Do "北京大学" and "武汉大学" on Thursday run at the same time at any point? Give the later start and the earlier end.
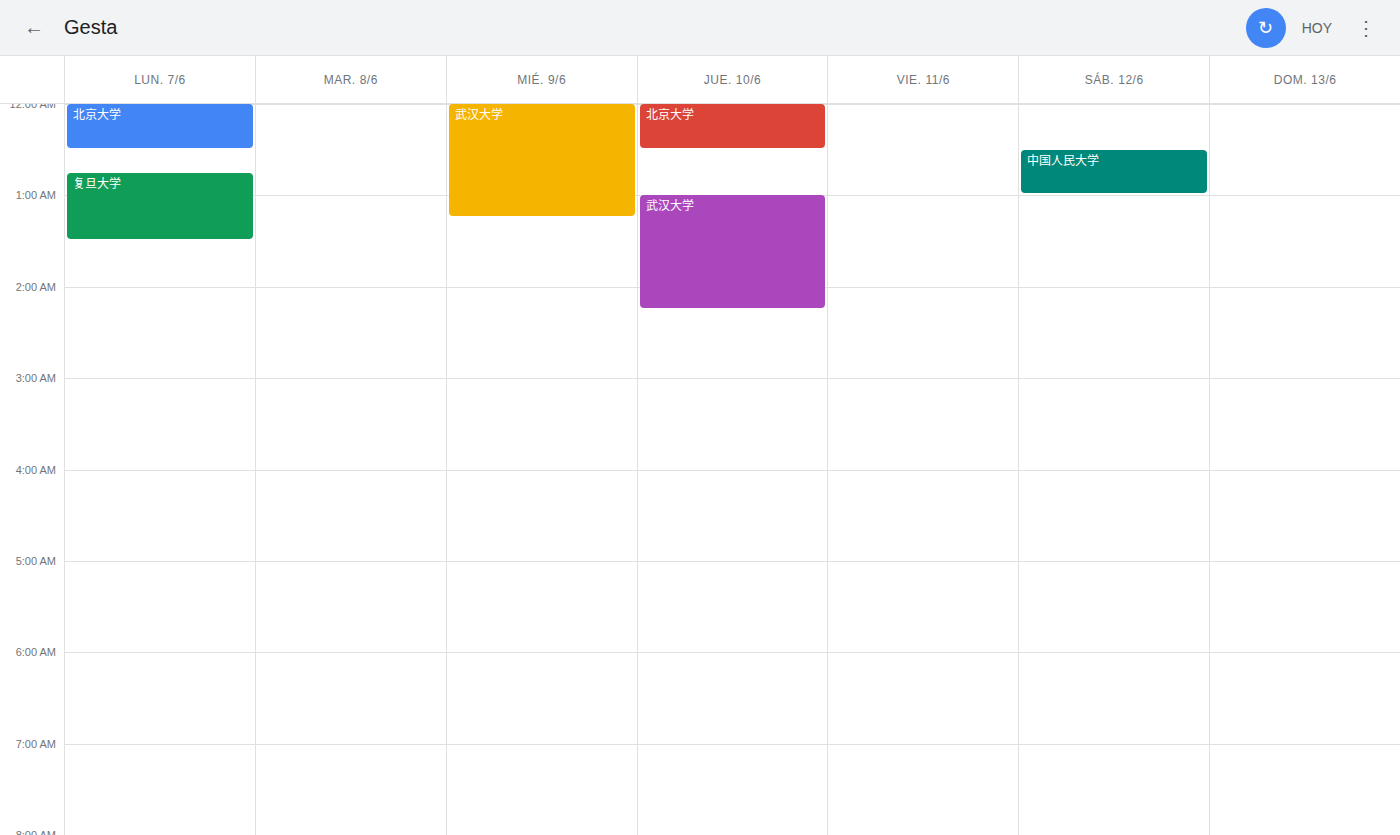
"北京大学" ends at 12:30 AM and "武汉大学" starts at 1:00 AM -- no overlap.